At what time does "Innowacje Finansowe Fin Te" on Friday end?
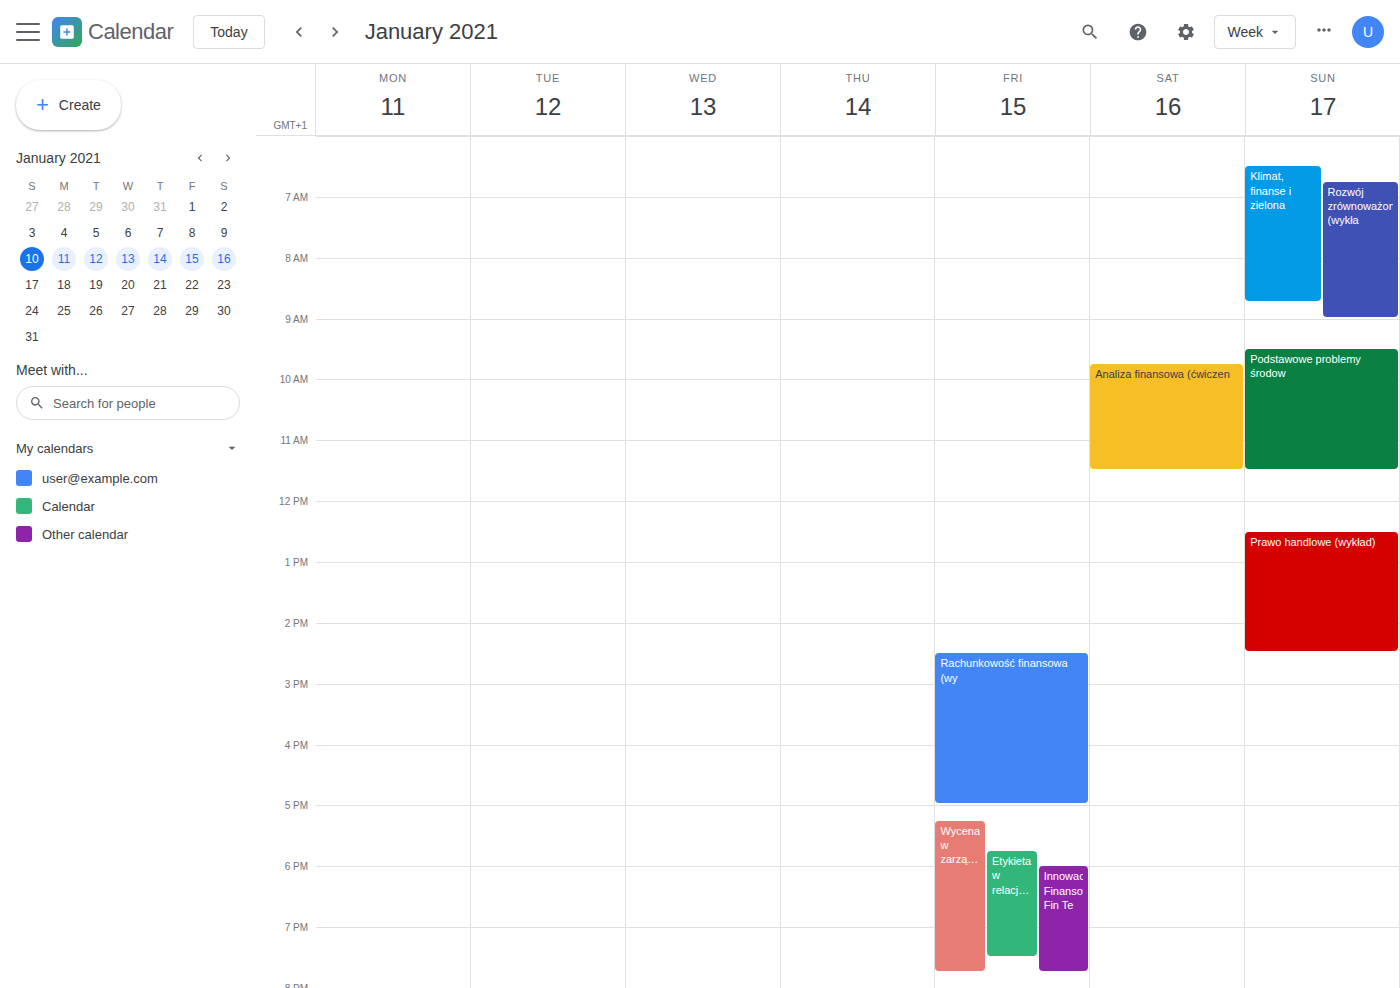
7:45 PM